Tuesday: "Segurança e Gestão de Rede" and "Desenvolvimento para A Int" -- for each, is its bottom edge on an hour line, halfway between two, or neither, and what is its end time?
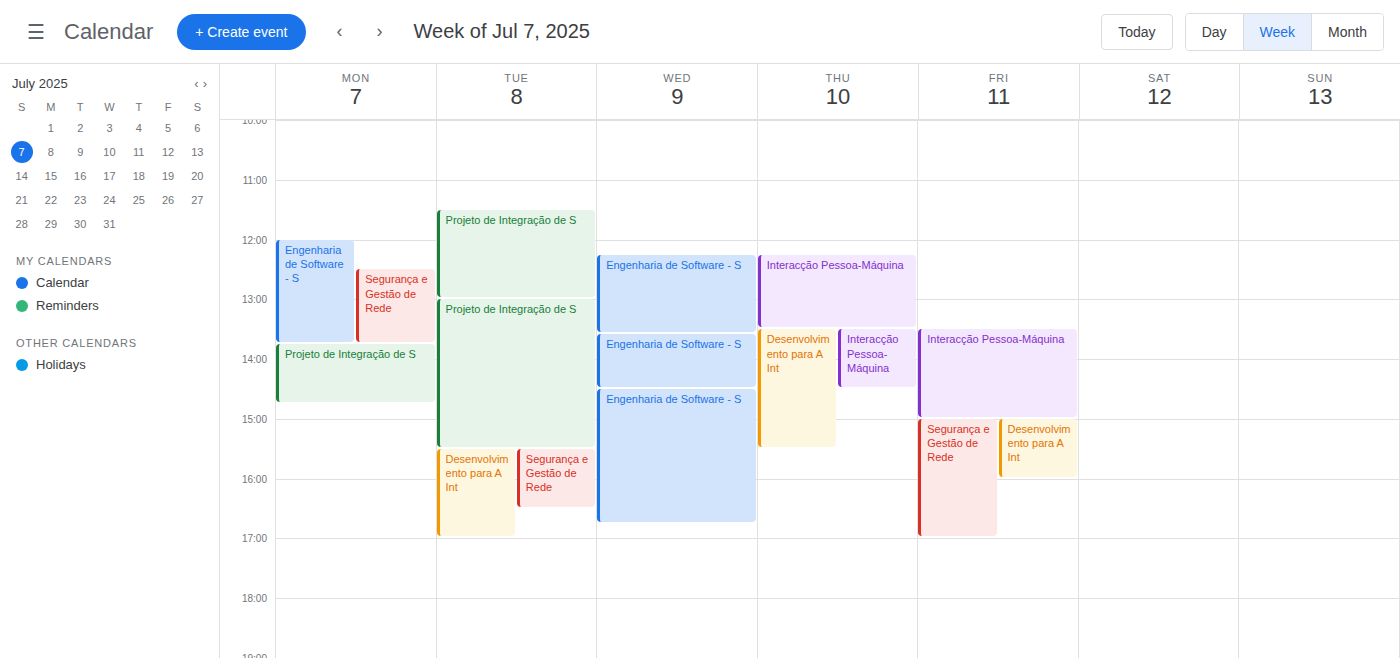
"Segurança e Gestão de Rede": 4:30 PM, halfway between the 4 PM and 5 PM lines. "Desenvolvimento para A Int": 5:00 PM, exactly on the 5 PM line.